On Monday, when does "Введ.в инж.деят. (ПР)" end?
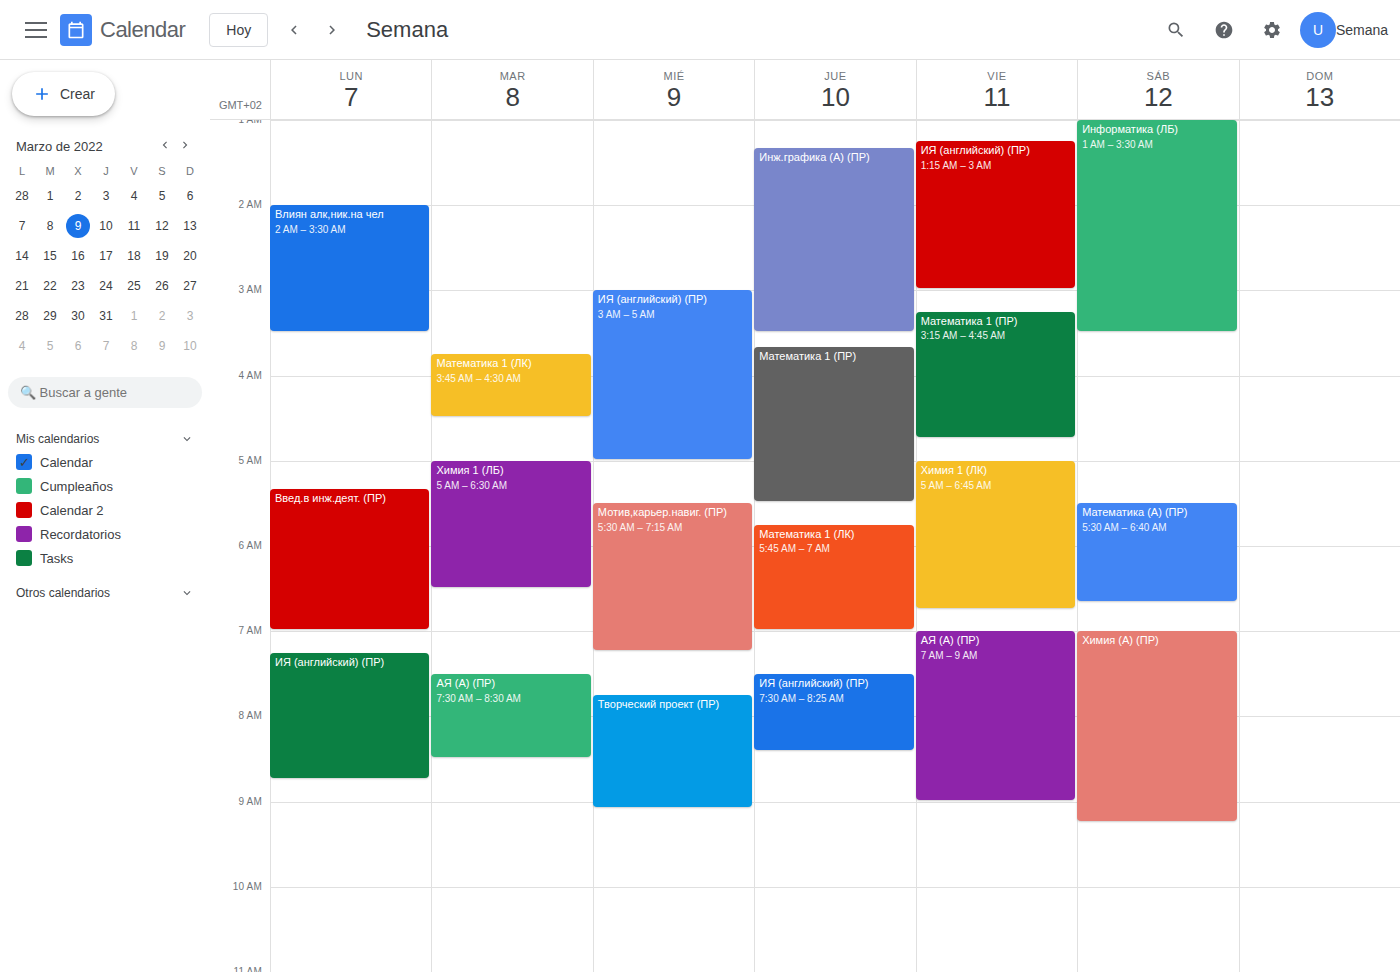
7:00 AM